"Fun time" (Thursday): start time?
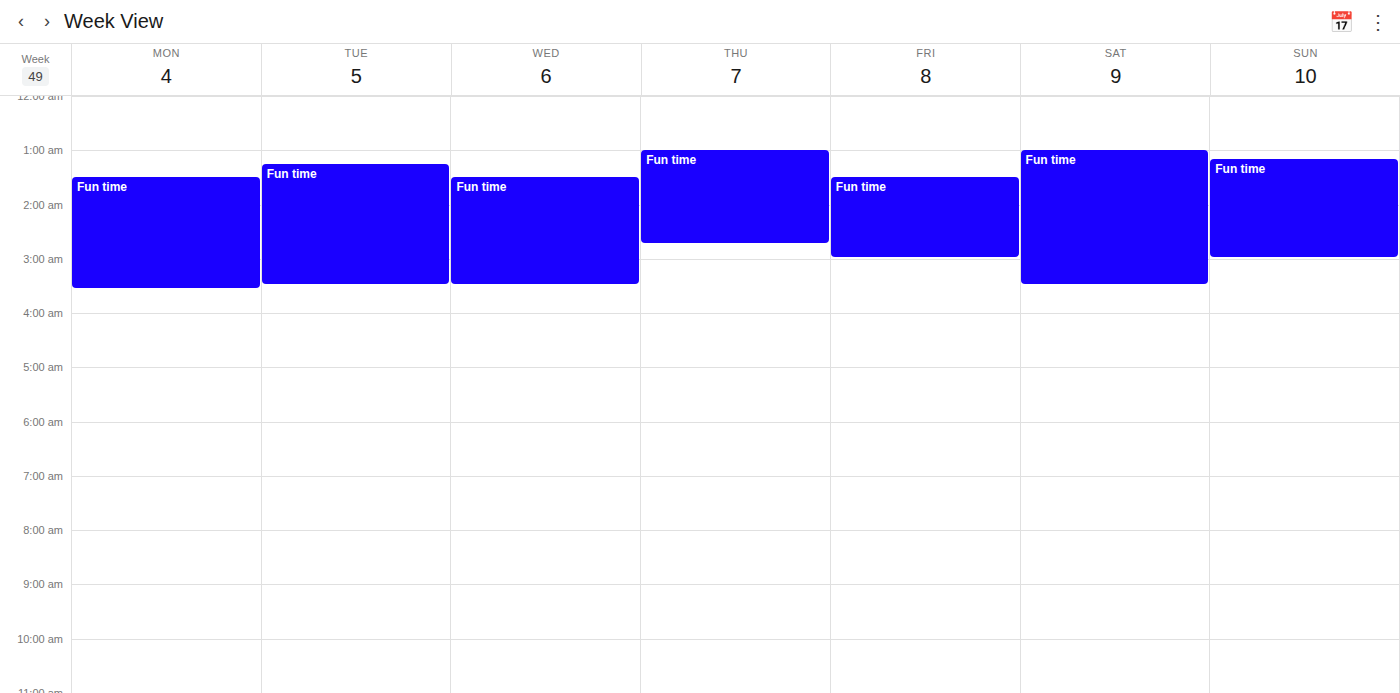
01:00